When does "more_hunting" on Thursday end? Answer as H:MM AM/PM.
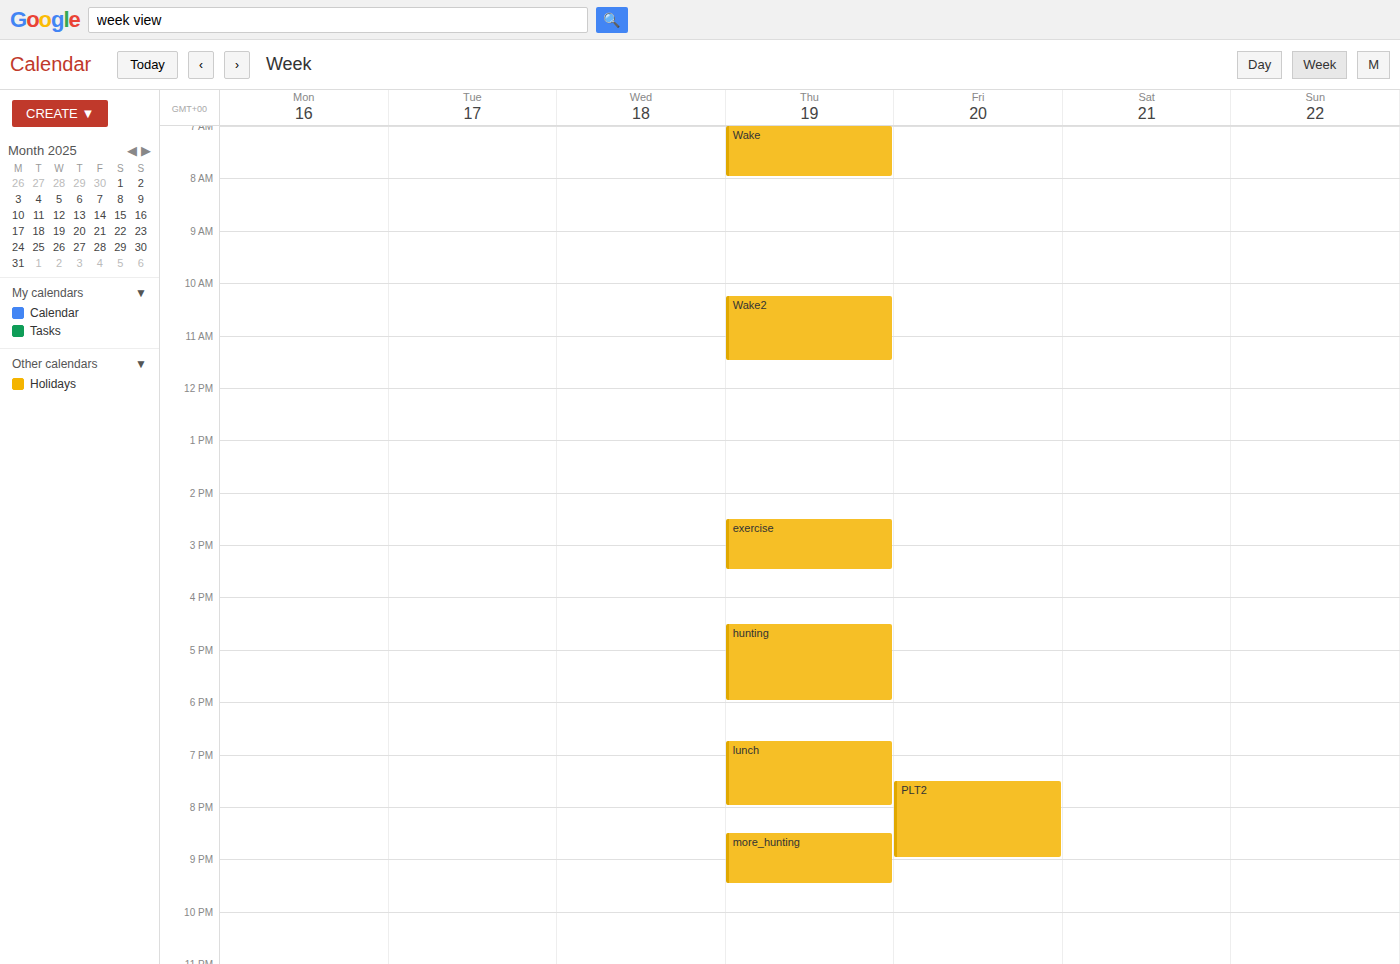
9:30 PM